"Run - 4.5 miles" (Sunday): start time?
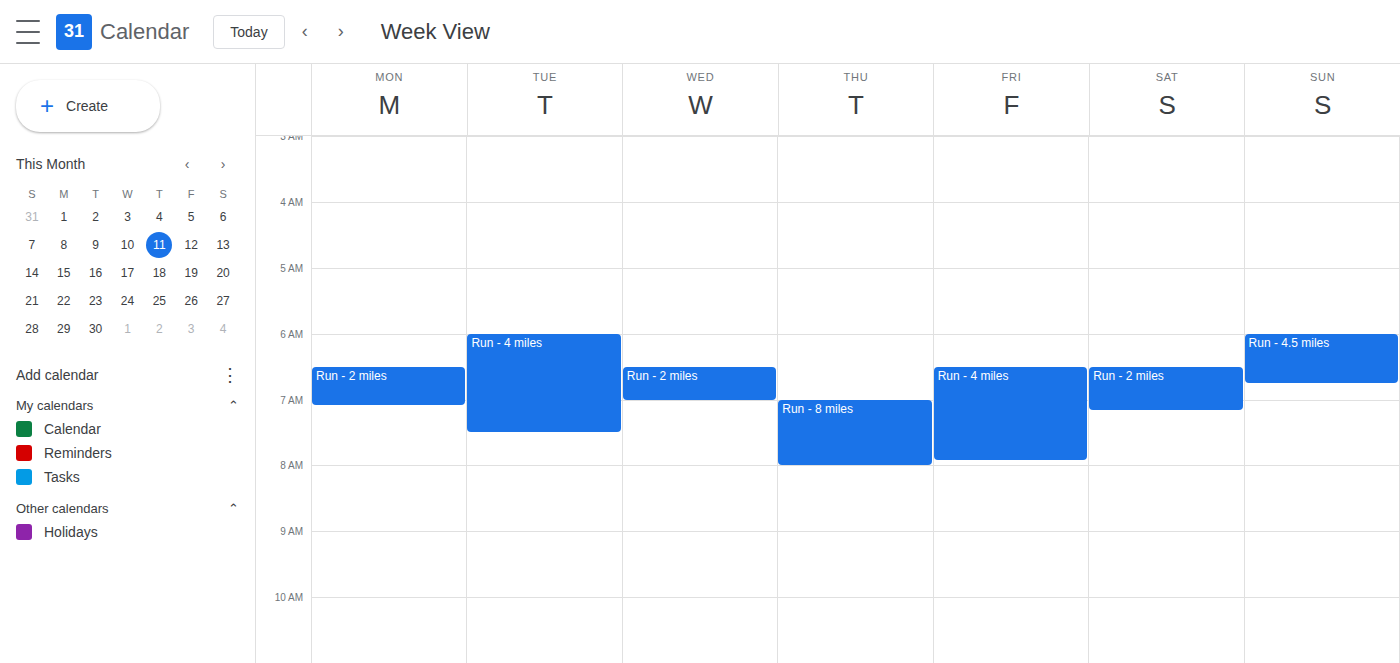
6:00 AM